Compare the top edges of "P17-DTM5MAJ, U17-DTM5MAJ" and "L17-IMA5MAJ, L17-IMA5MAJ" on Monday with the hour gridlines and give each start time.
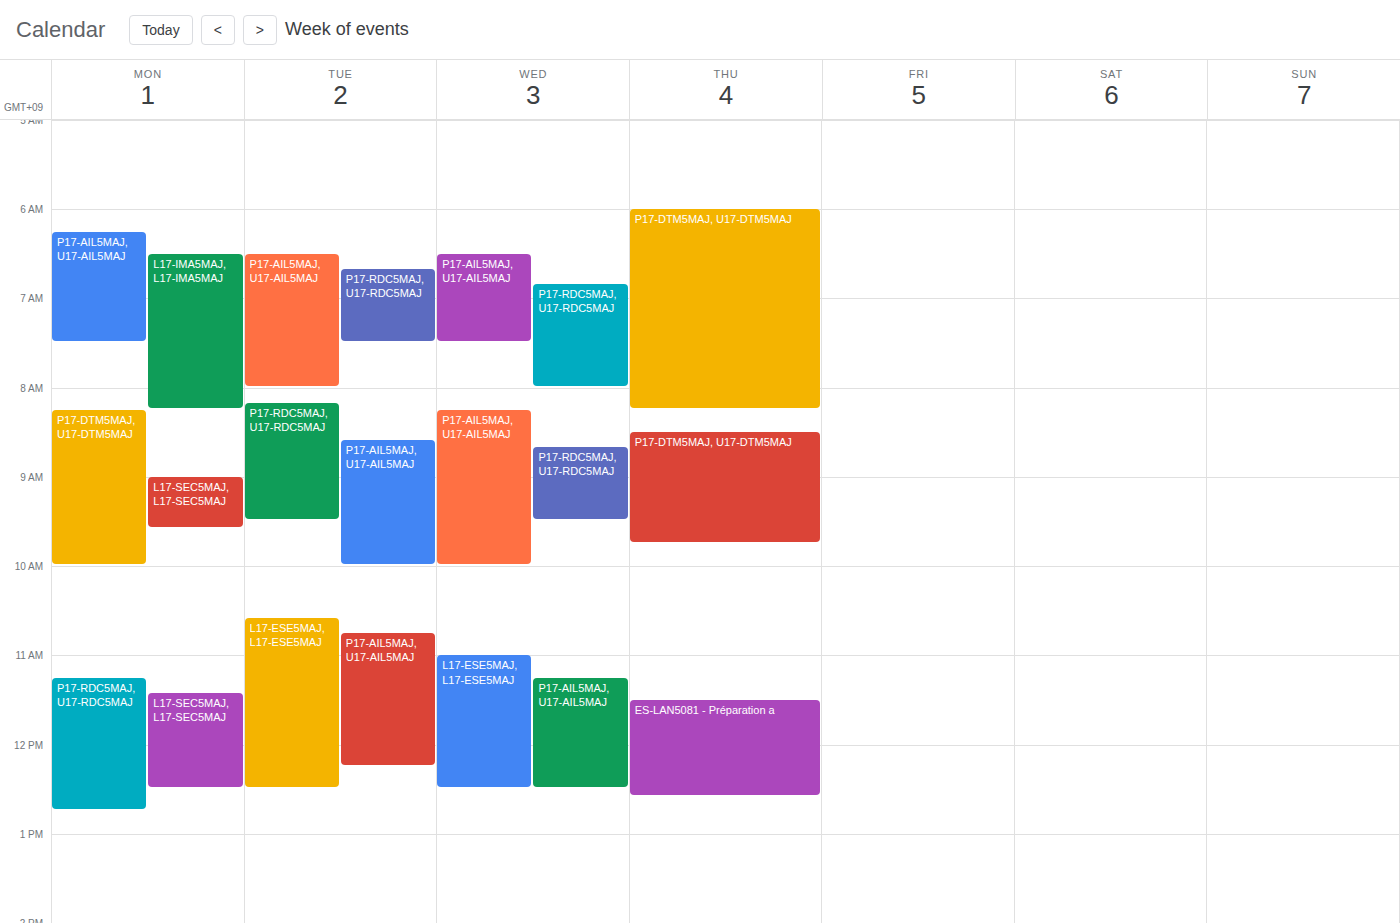
"P17-DTM5MAJ, U17-DTM5MAJ": 8:15 AM, neither: a quarter of the way from the 8 AM line to the 9 AM line. "L17-IMA5MAJ, L17-IMA5MAJ": 6:30 AM, halfway between the 6 AM and 7 AM lines.